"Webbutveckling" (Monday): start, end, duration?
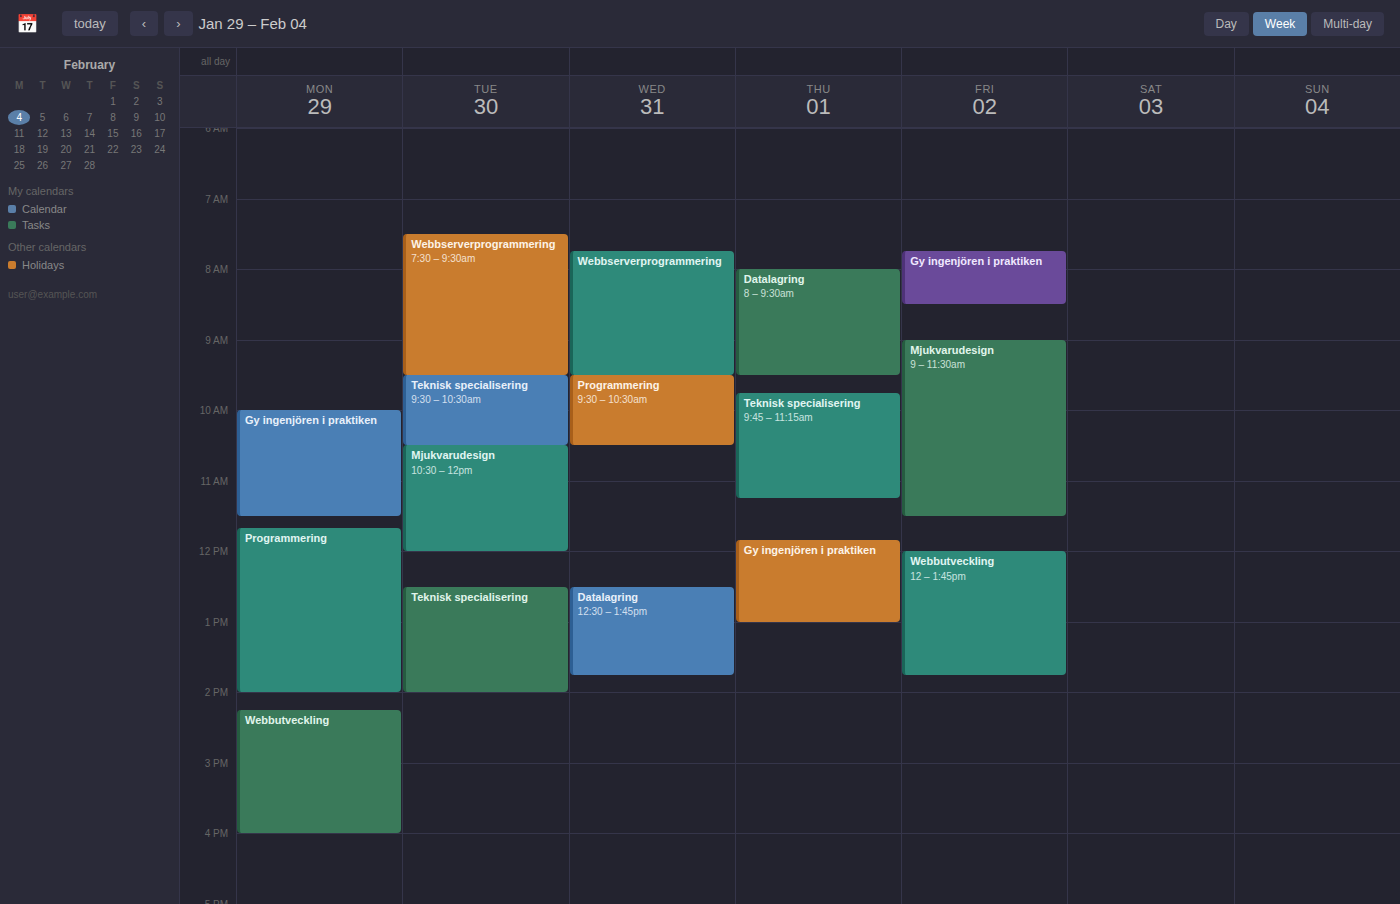
2:15 PM to 4:00 PM, 1 hour 45 minutes